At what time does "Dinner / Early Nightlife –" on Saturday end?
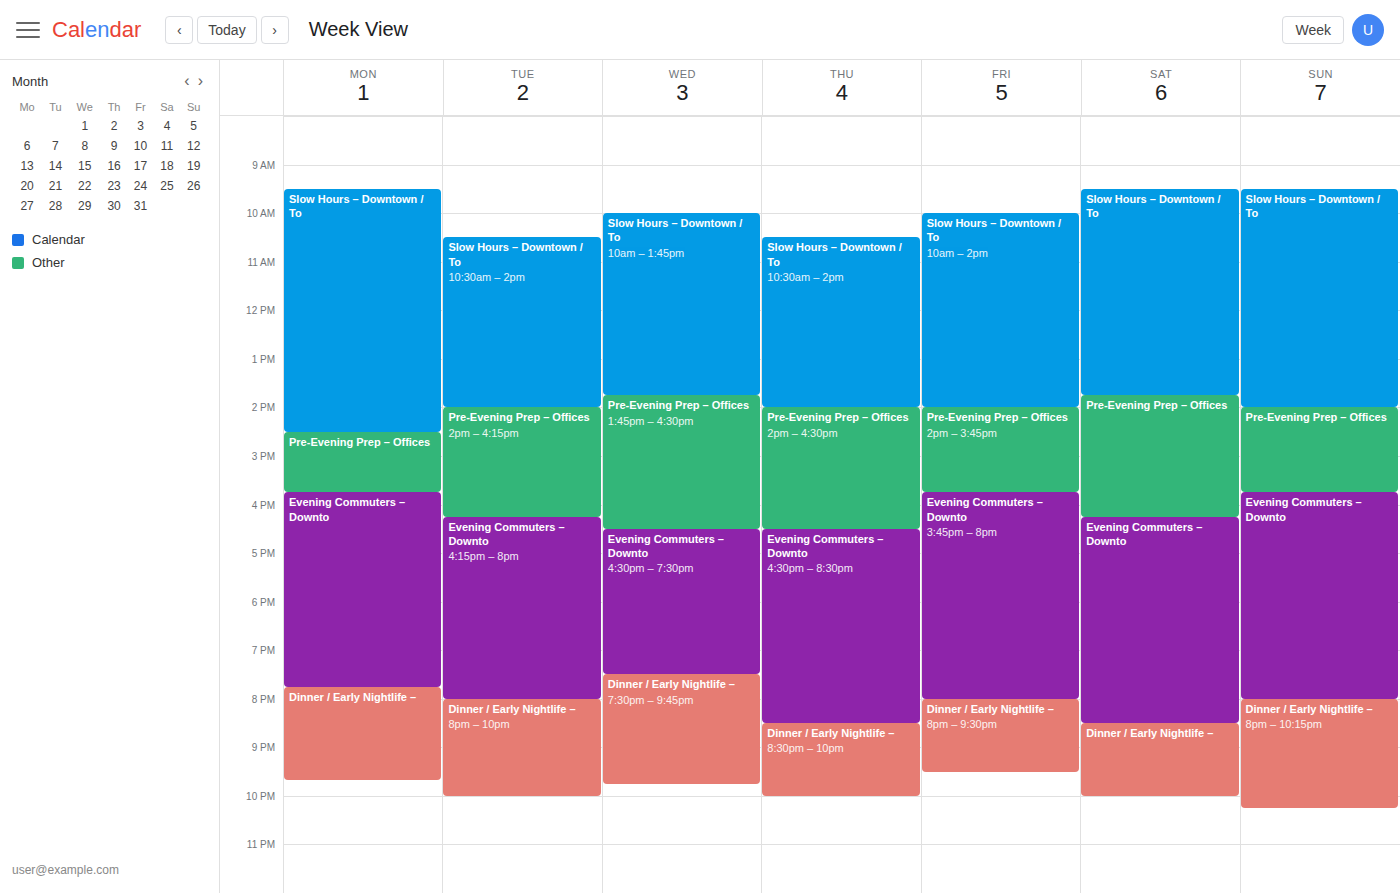
10:00 PM